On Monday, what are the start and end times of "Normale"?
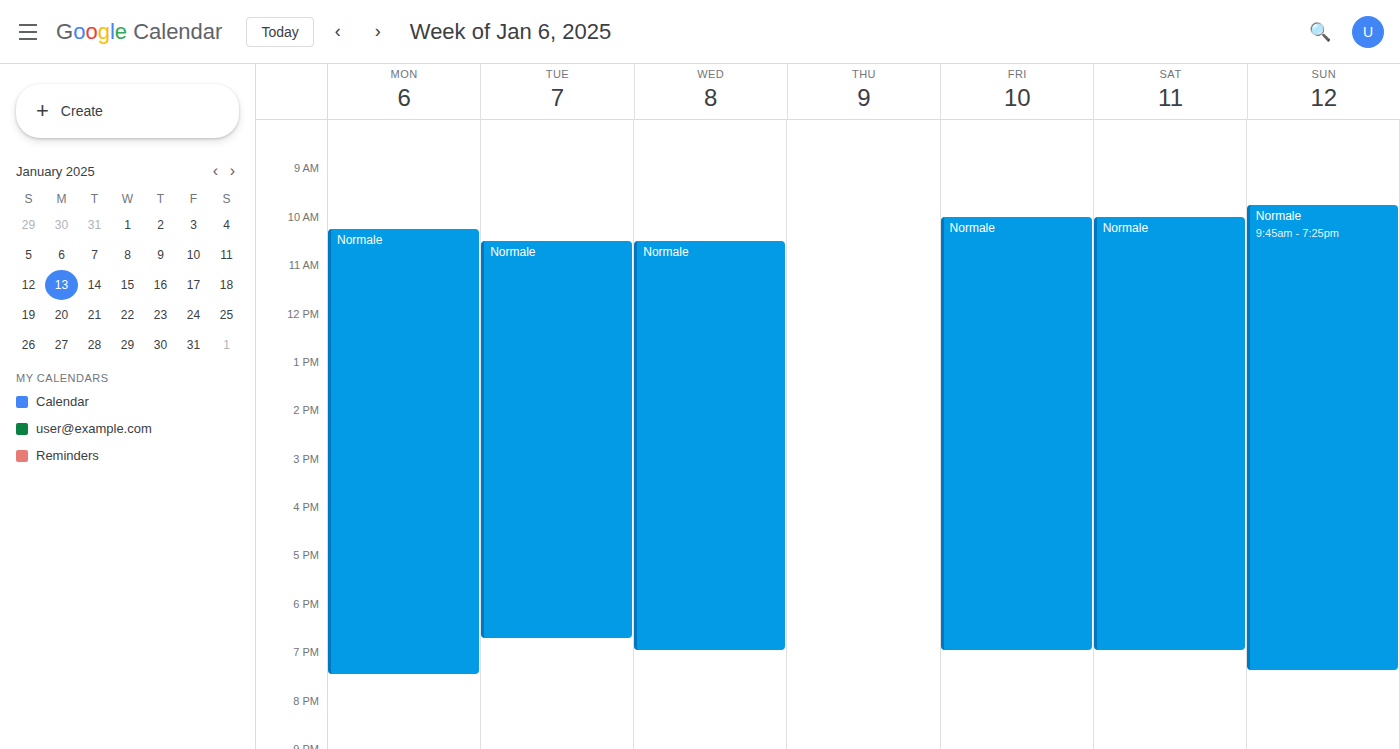
10:15 AM to 7:30 PM